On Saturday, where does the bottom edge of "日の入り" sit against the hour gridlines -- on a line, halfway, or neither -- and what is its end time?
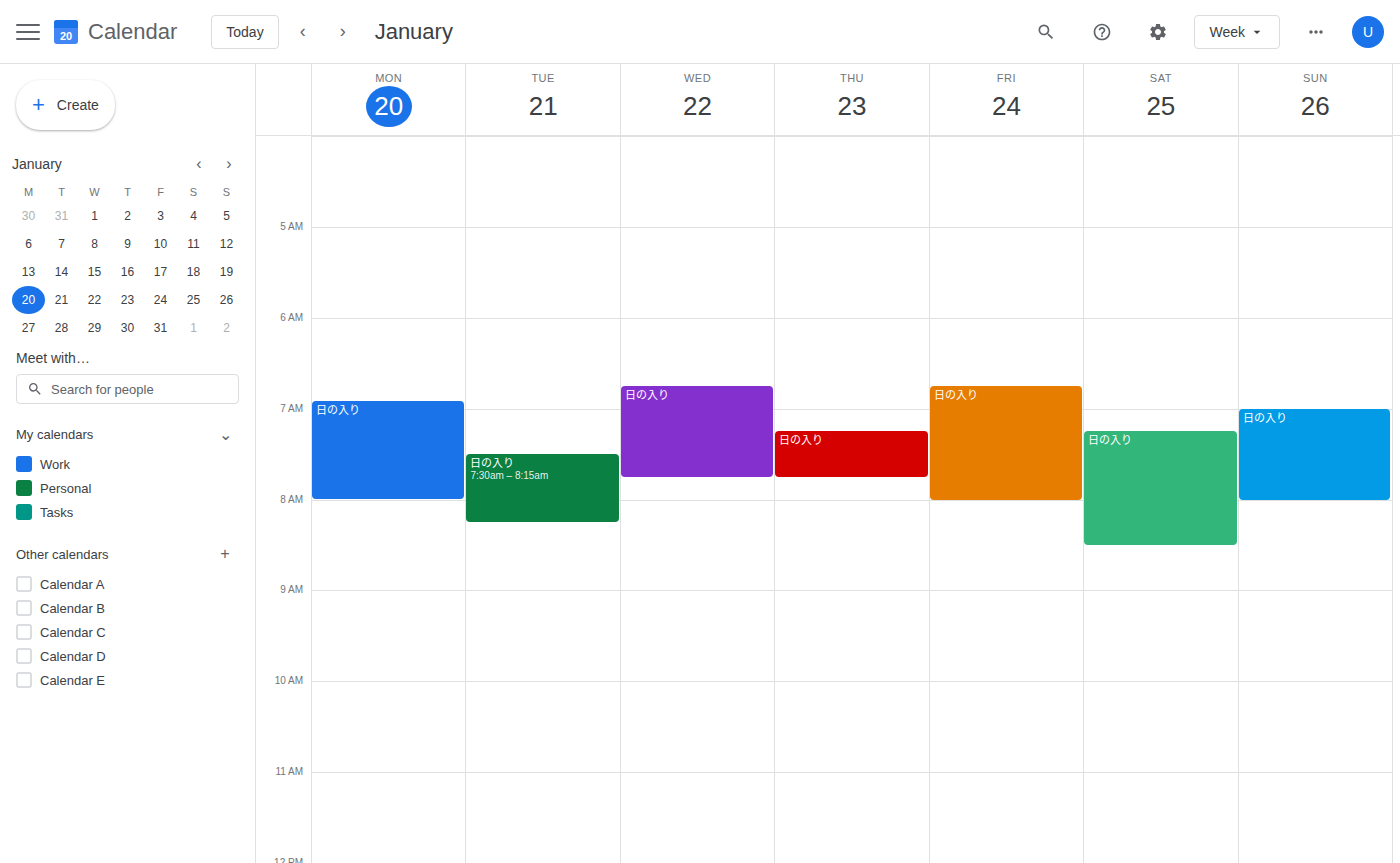
8:30 AM -- halfway between the 8 AM and 9 AM lines.